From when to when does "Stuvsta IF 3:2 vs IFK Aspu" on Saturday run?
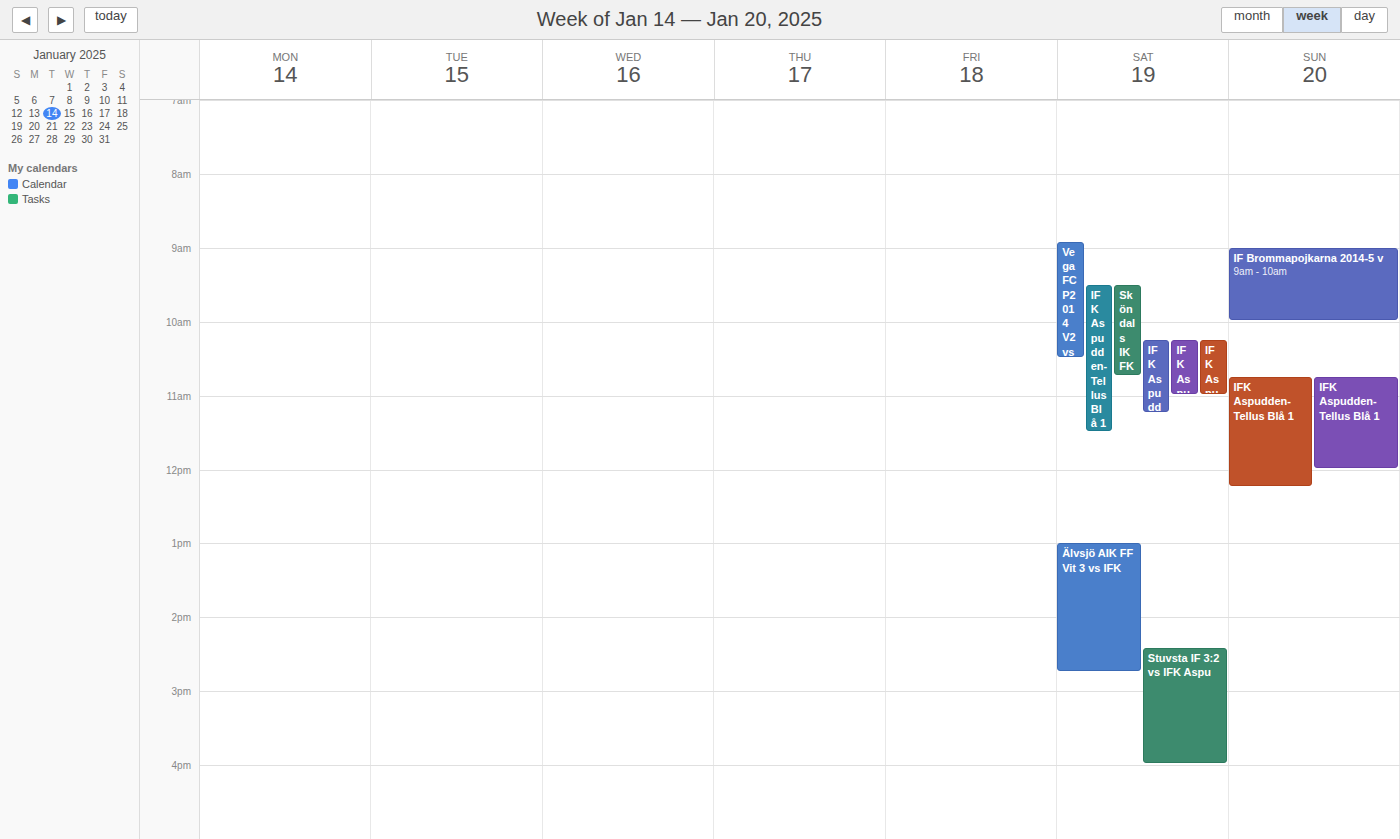
2:25 PM to 4:00 PM